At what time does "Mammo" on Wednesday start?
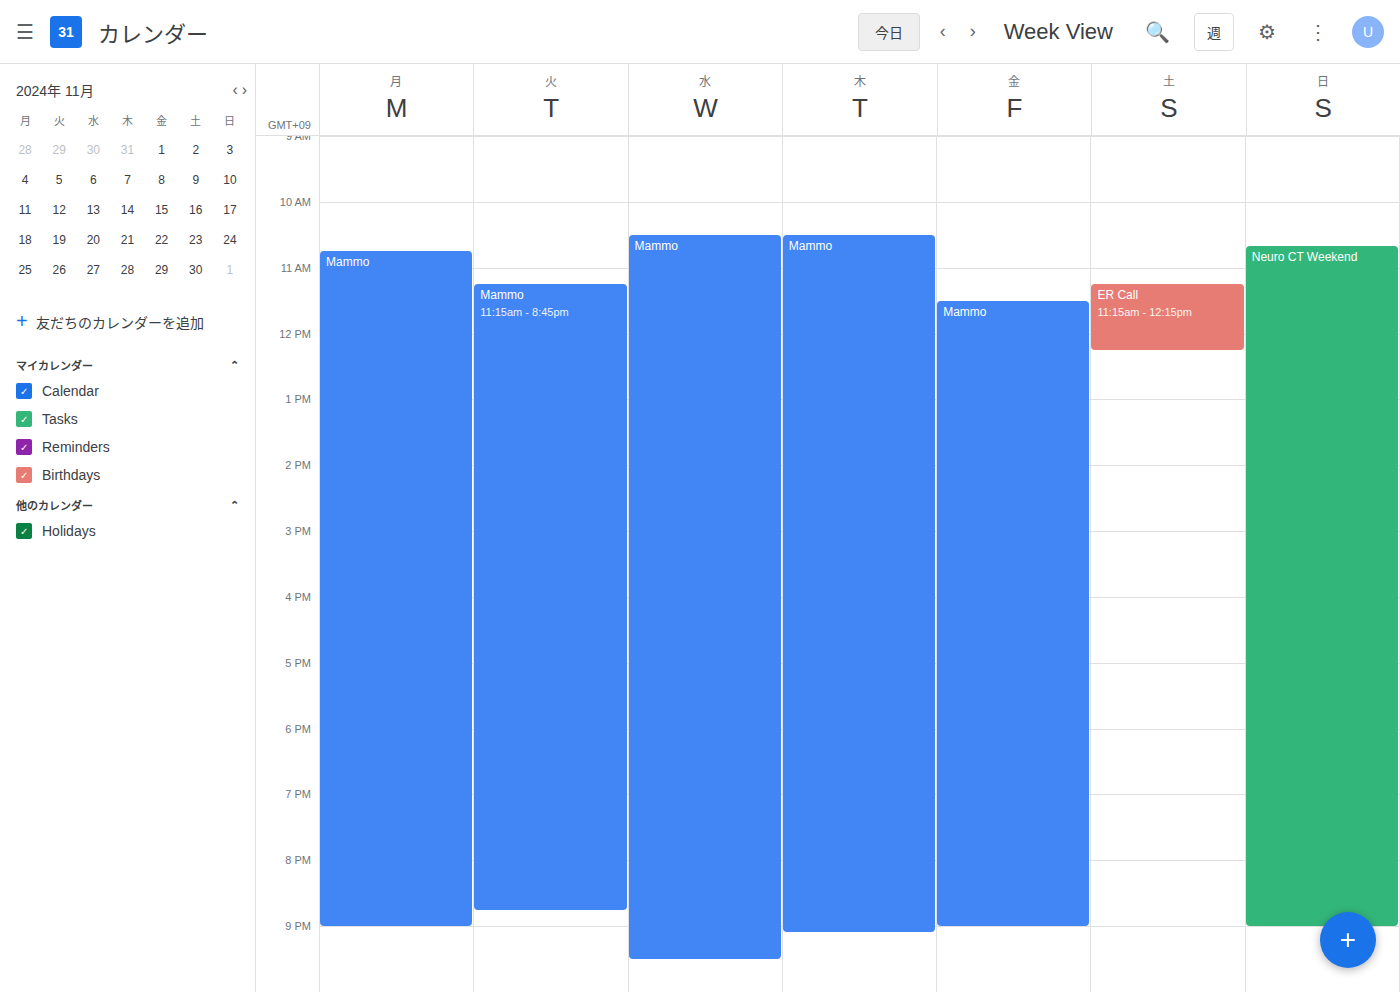
10:30 AM